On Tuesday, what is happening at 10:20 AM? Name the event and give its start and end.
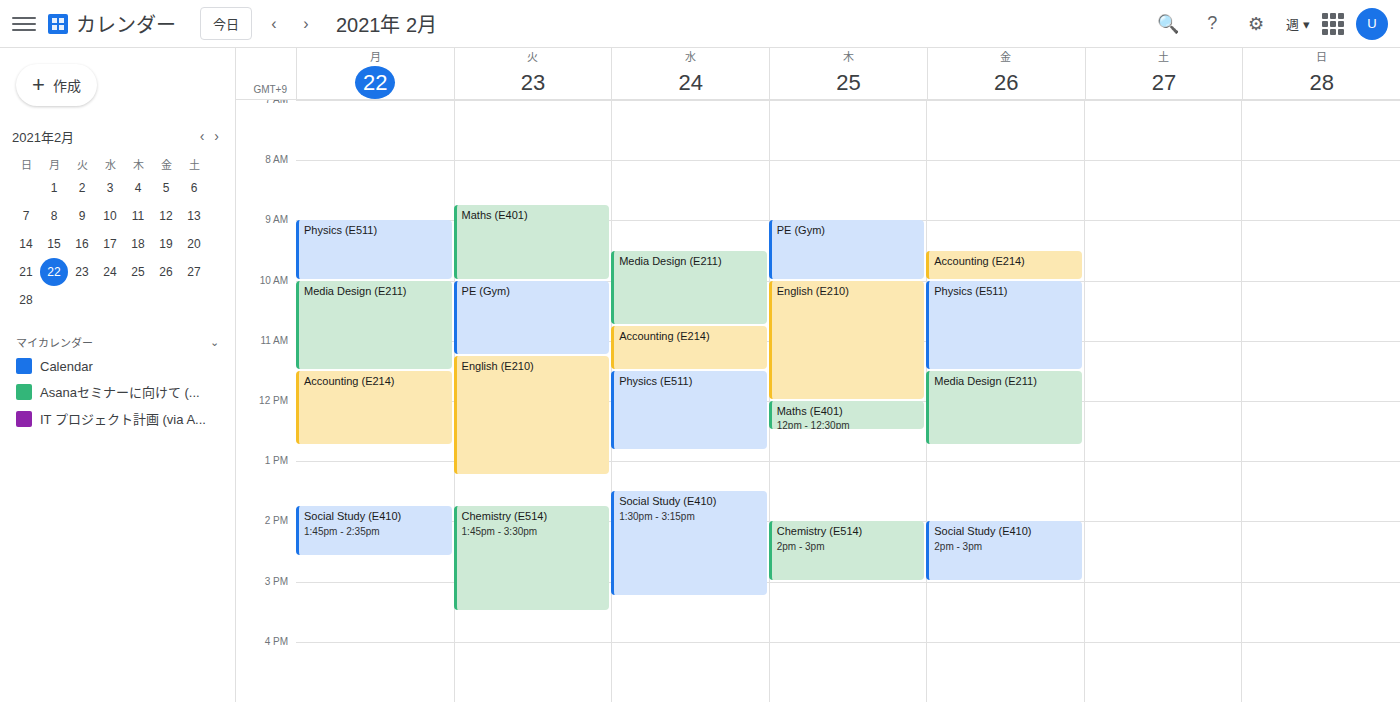
"PE (Gym)", 10:00 AM to 11:15 AM